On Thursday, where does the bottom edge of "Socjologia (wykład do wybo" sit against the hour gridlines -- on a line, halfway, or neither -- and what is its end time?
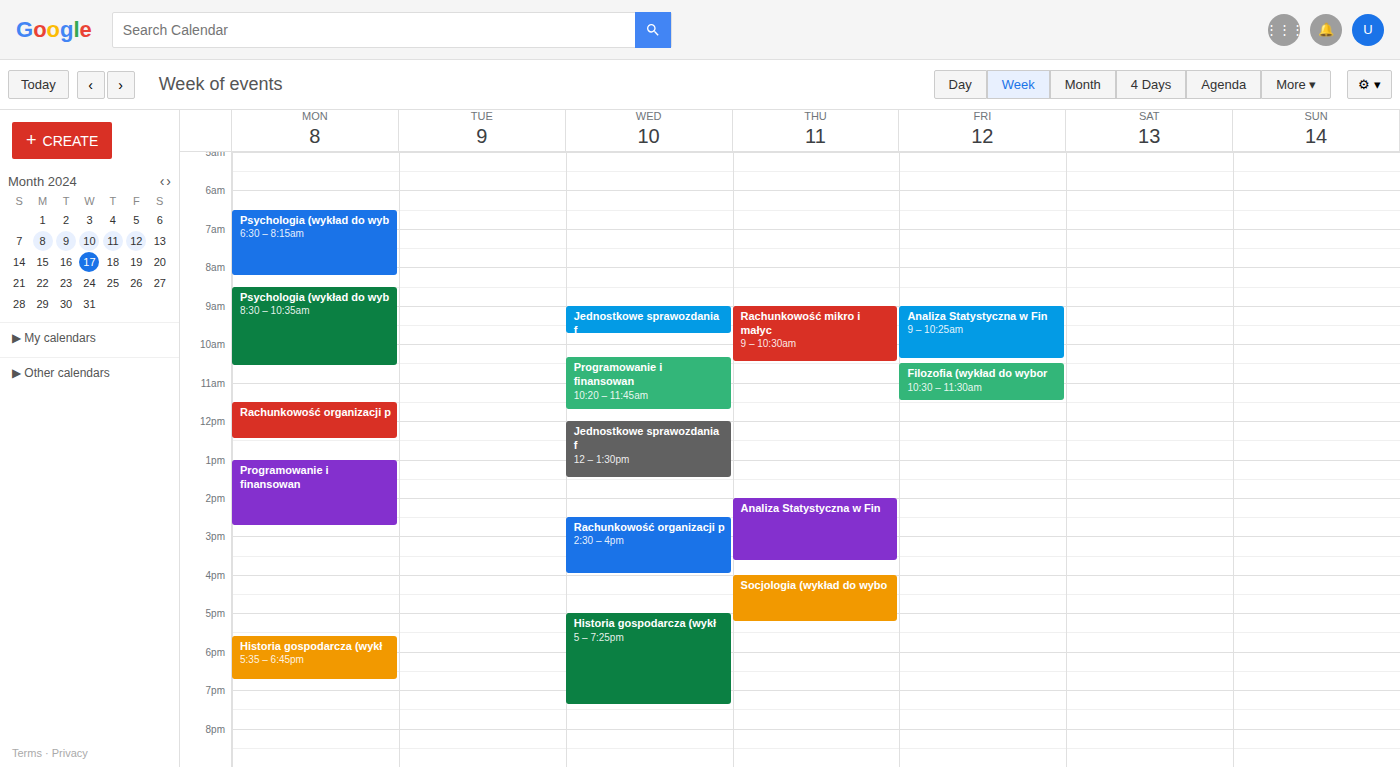
17:15 -- neither: a quarter of the way from the 17:00 line to the 18:00 line.